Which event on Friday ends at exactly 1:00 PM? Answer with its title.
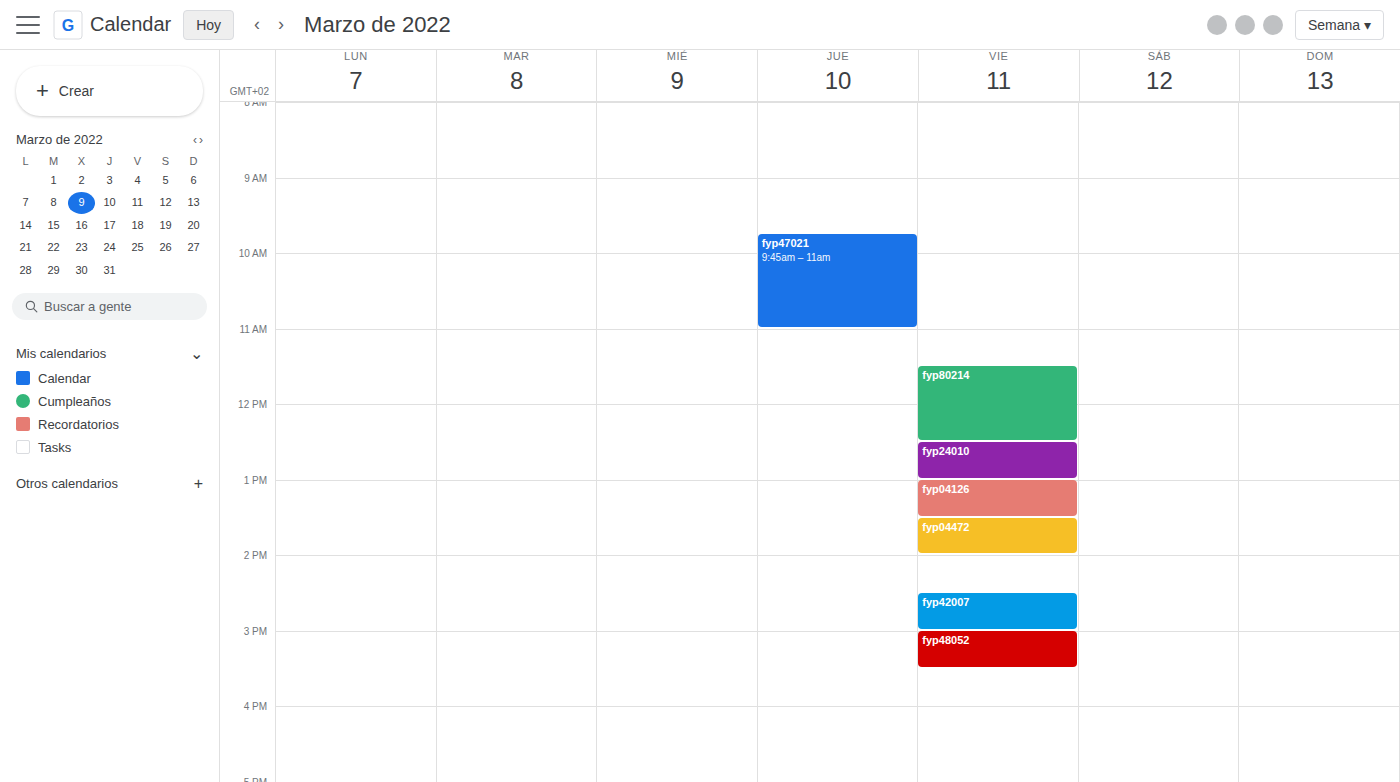
"fyp24010"